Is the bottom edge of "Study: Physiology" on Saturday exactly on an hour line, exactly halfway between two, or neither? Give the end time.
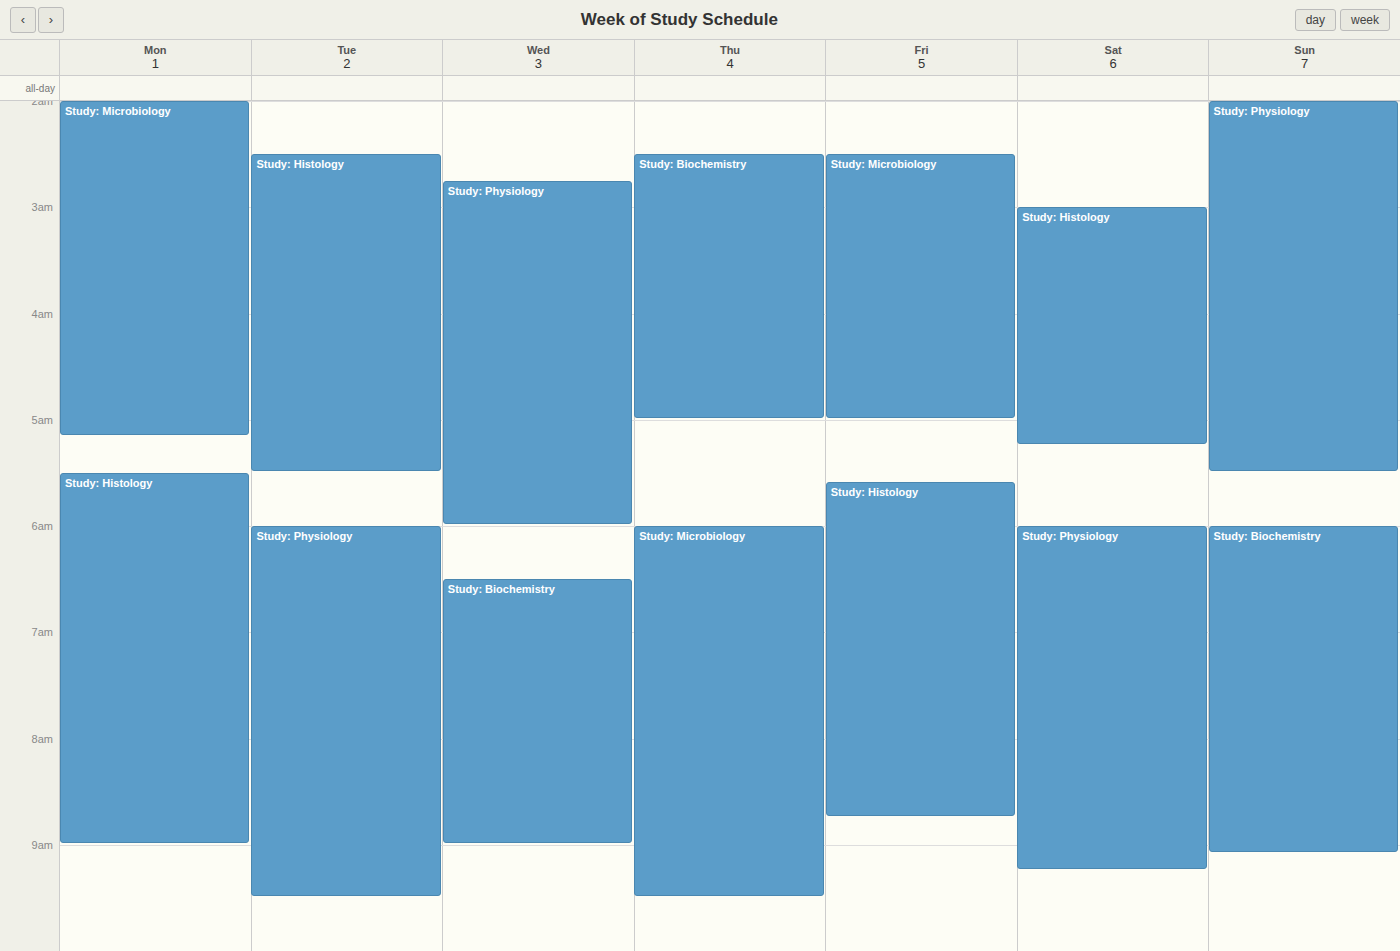
9:15 AM -- neither: a quarter of the way from the 9 AM line to the 10 AM line.